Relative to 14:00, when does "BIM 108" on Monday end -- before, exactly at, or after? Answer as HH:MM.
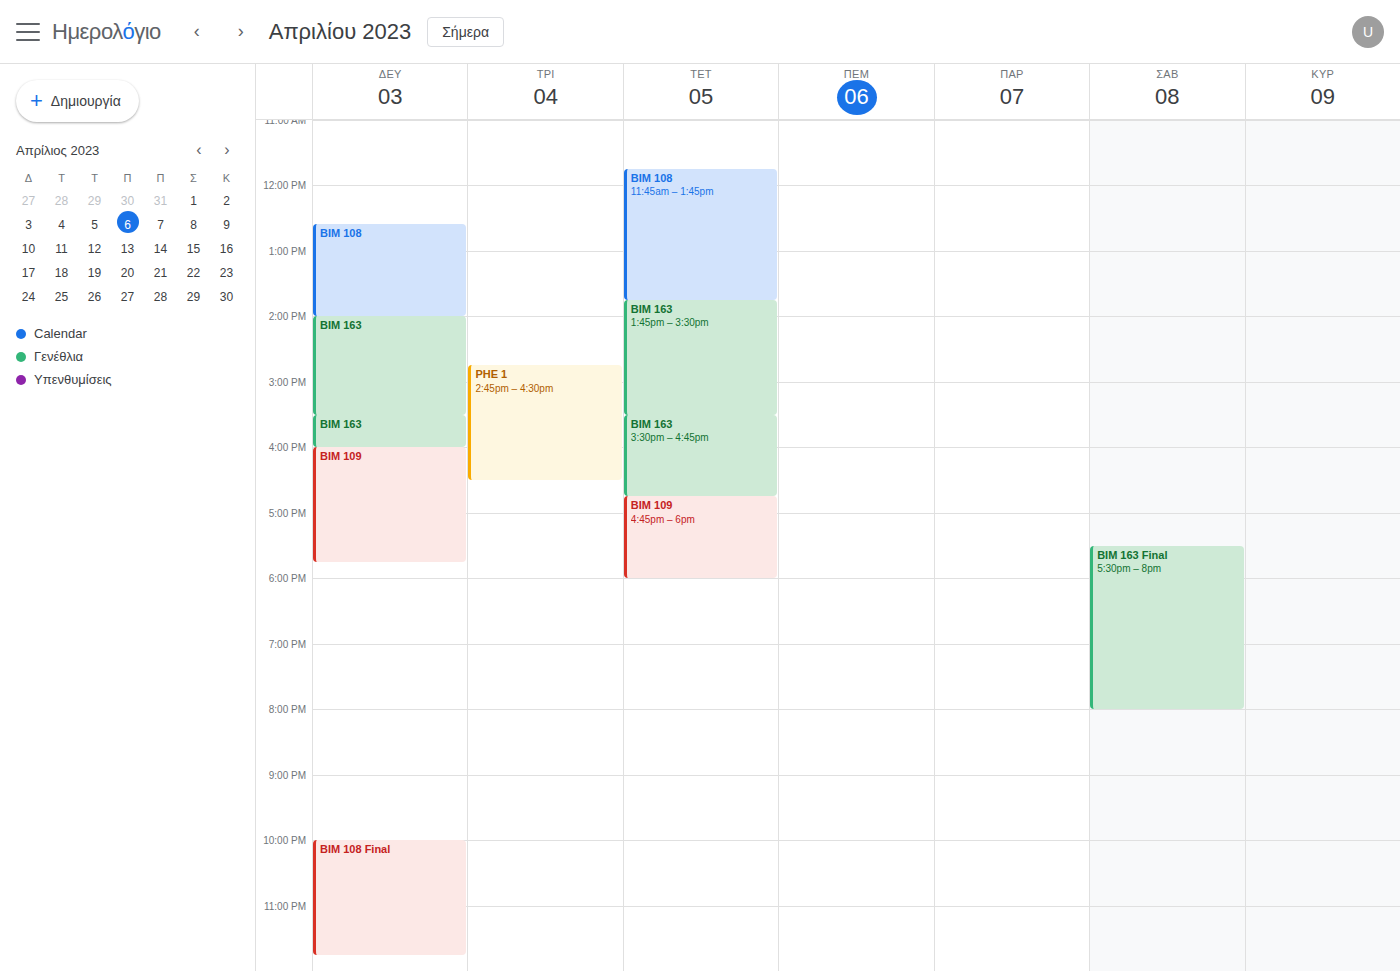
14:00 -- exactly at 14:00, on the 14:00 line.